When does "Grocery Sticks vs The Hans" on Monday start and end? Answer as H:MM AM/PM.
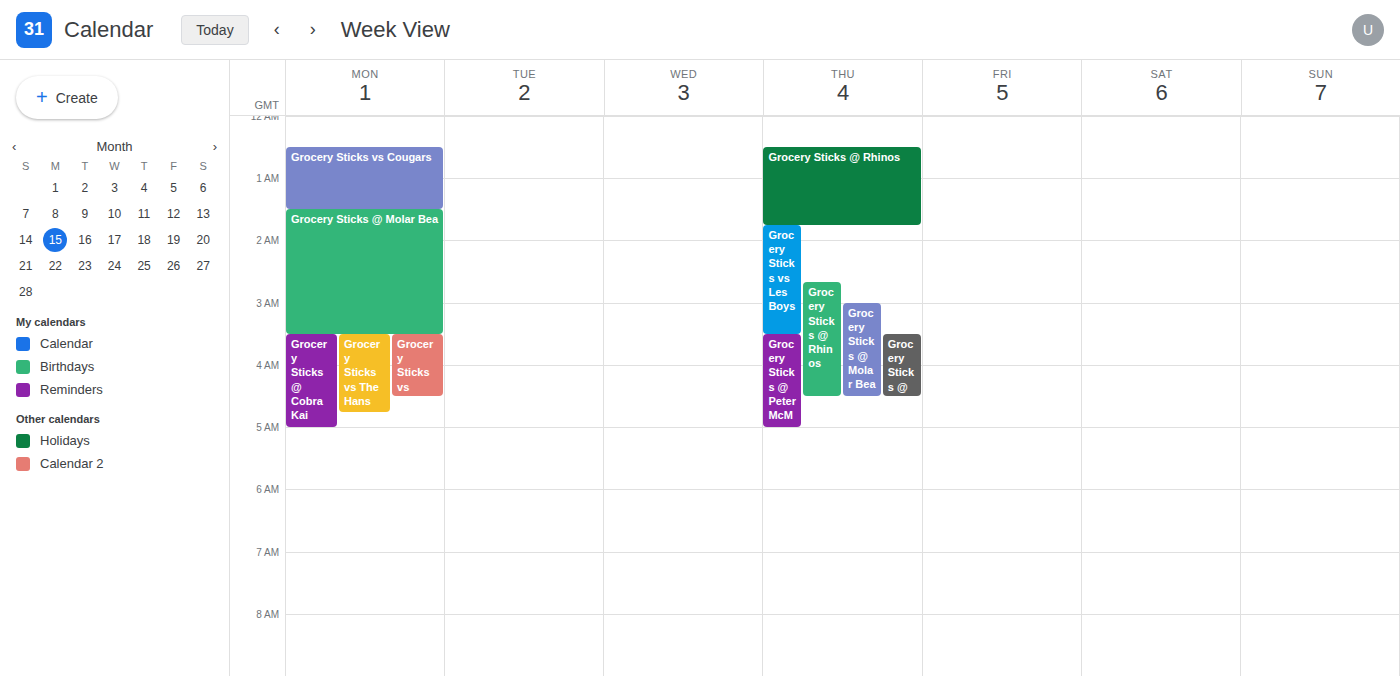
3:30 AM to 4:45 AM